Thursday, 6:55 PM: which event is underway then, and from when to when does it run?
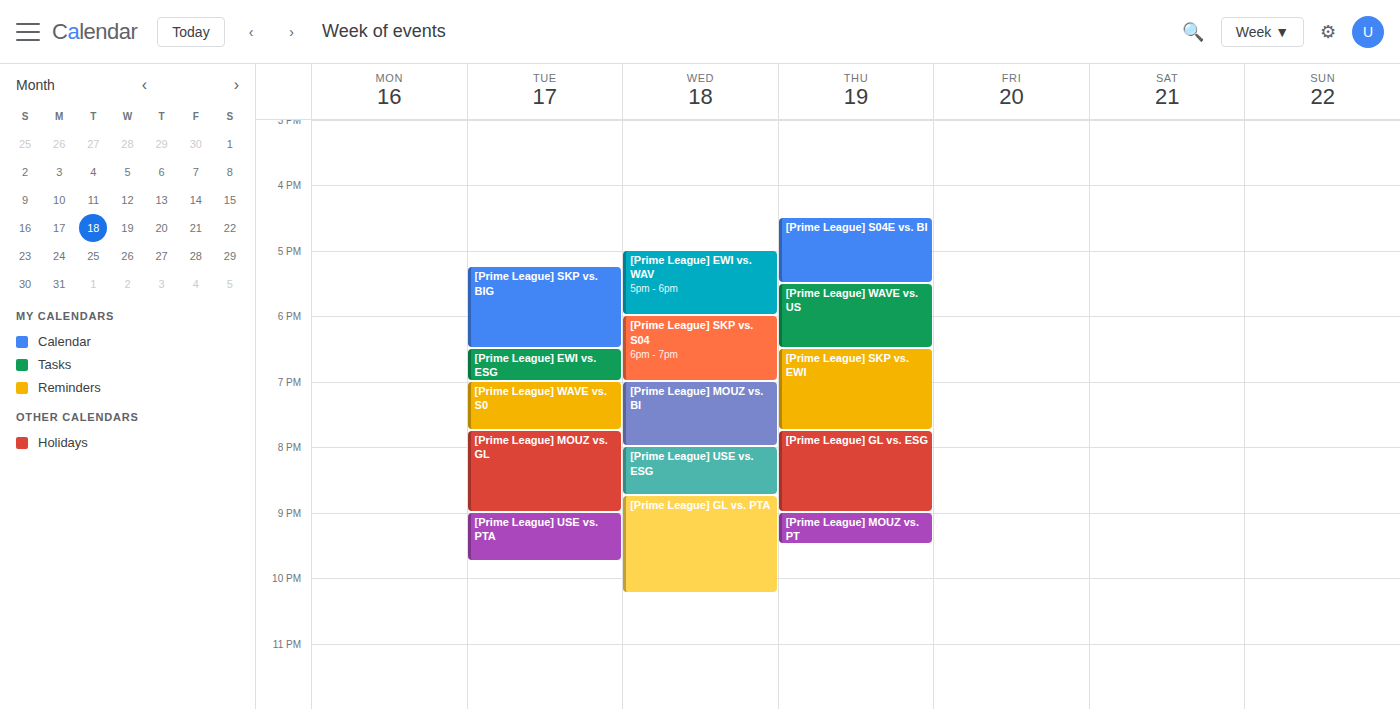
"[Prime League] SKP vs. EWI", 6:30 PM to 7:45 PM